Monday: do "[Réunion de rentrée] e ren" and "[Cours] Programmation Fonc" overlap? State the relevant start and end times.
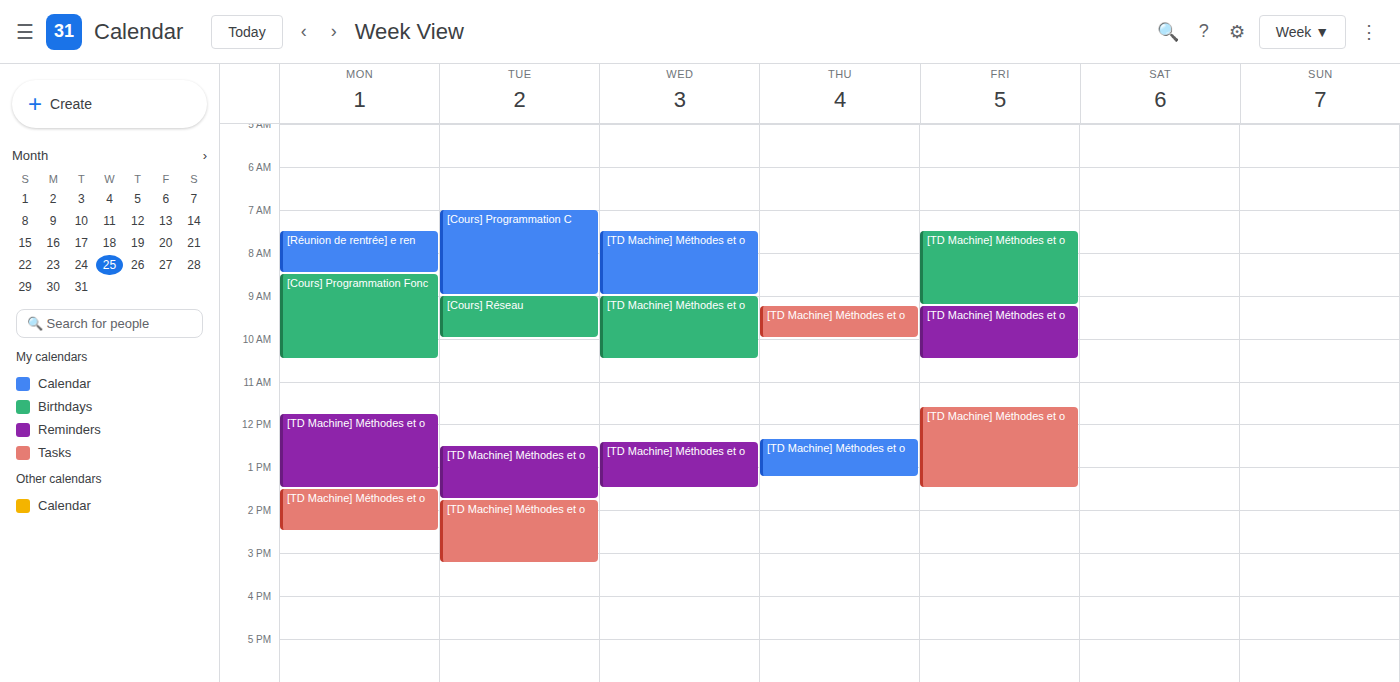
"[Réunion de rentrée] e ren" ends at 8:30 AM, exactly when "[Cours] Programmation Fonc" starts -- they touch but do not overlap.